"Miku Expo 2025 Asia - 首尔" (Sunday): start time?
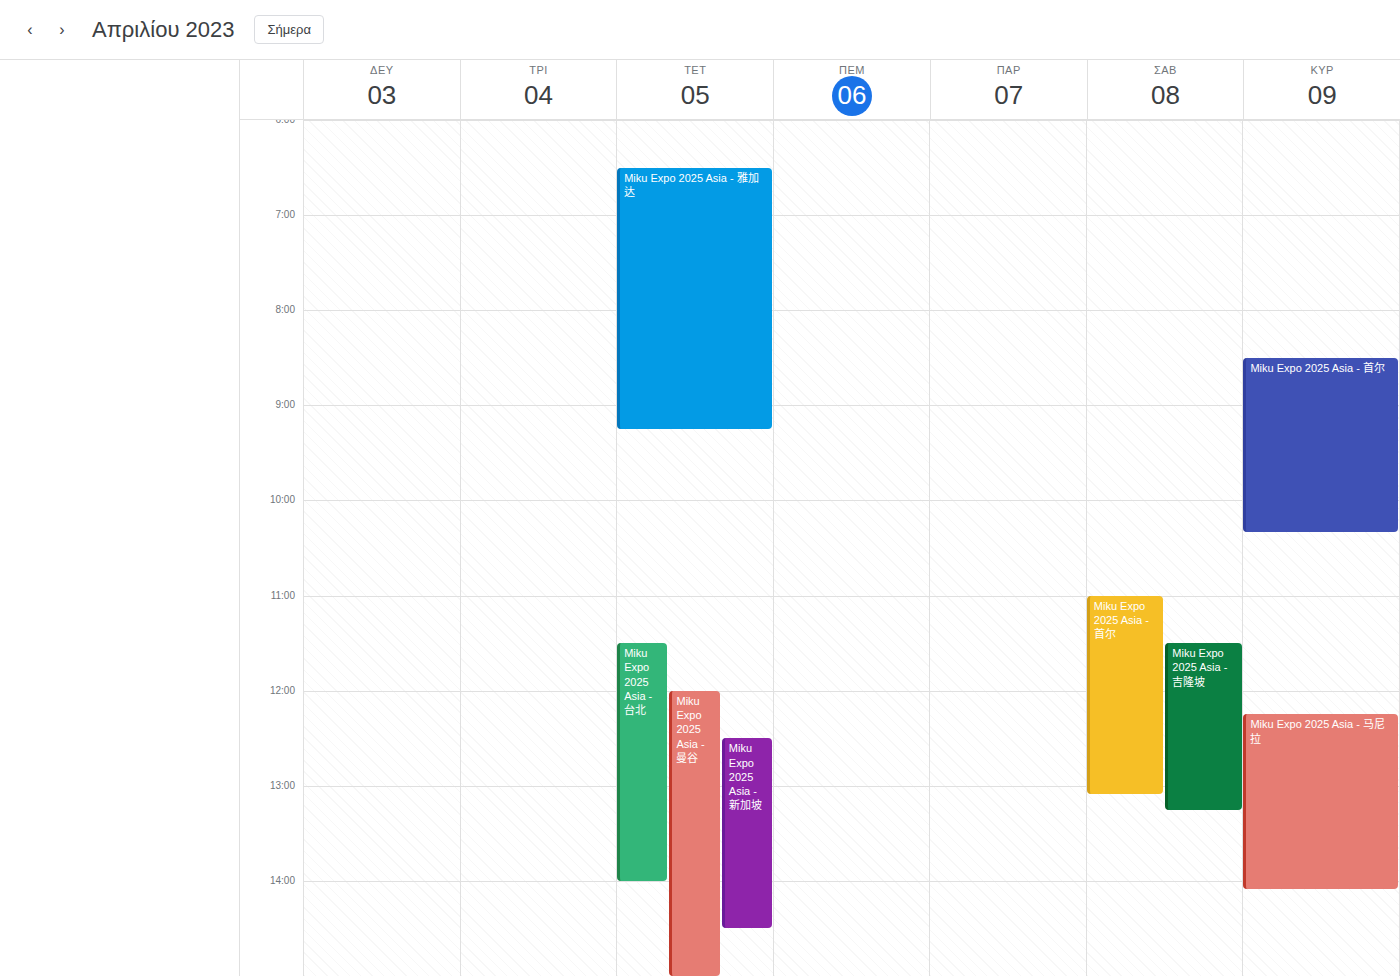
08:30